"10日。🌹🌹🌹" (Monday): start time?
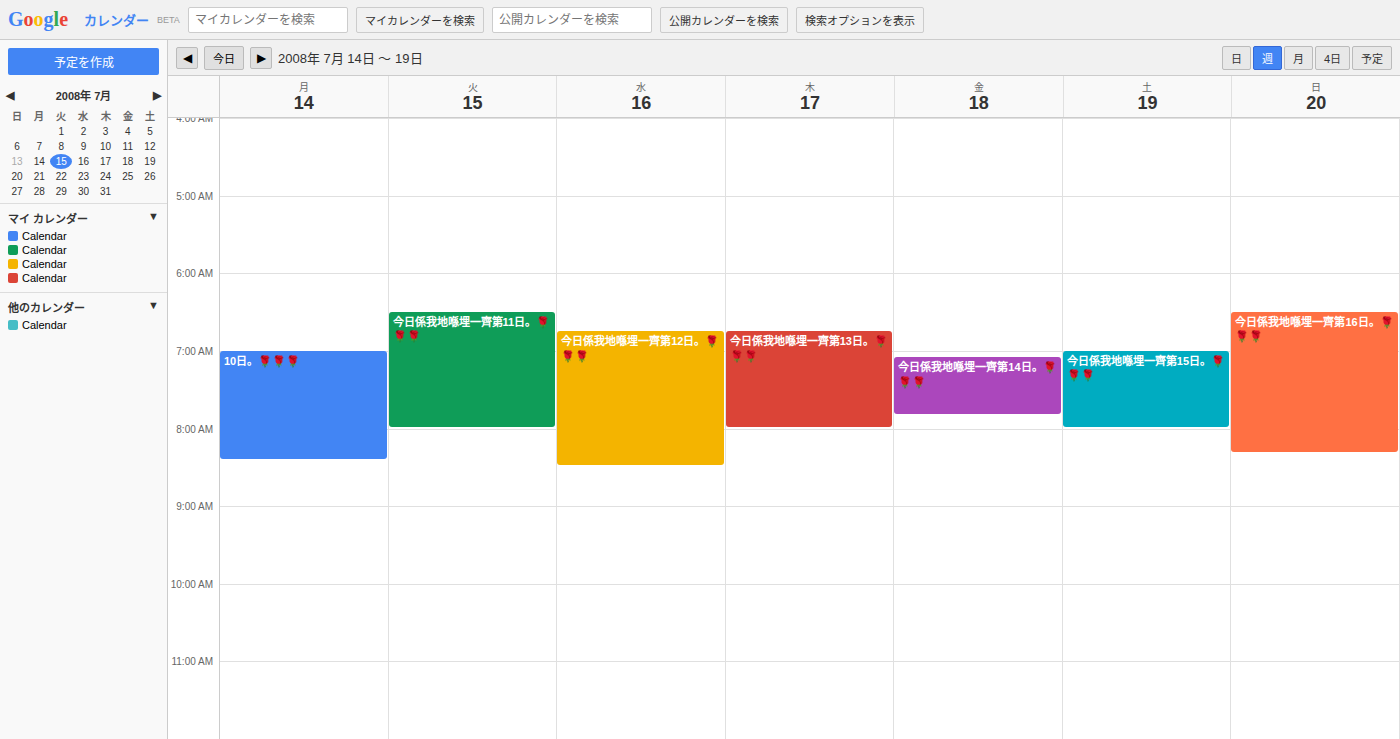
7:00 AM